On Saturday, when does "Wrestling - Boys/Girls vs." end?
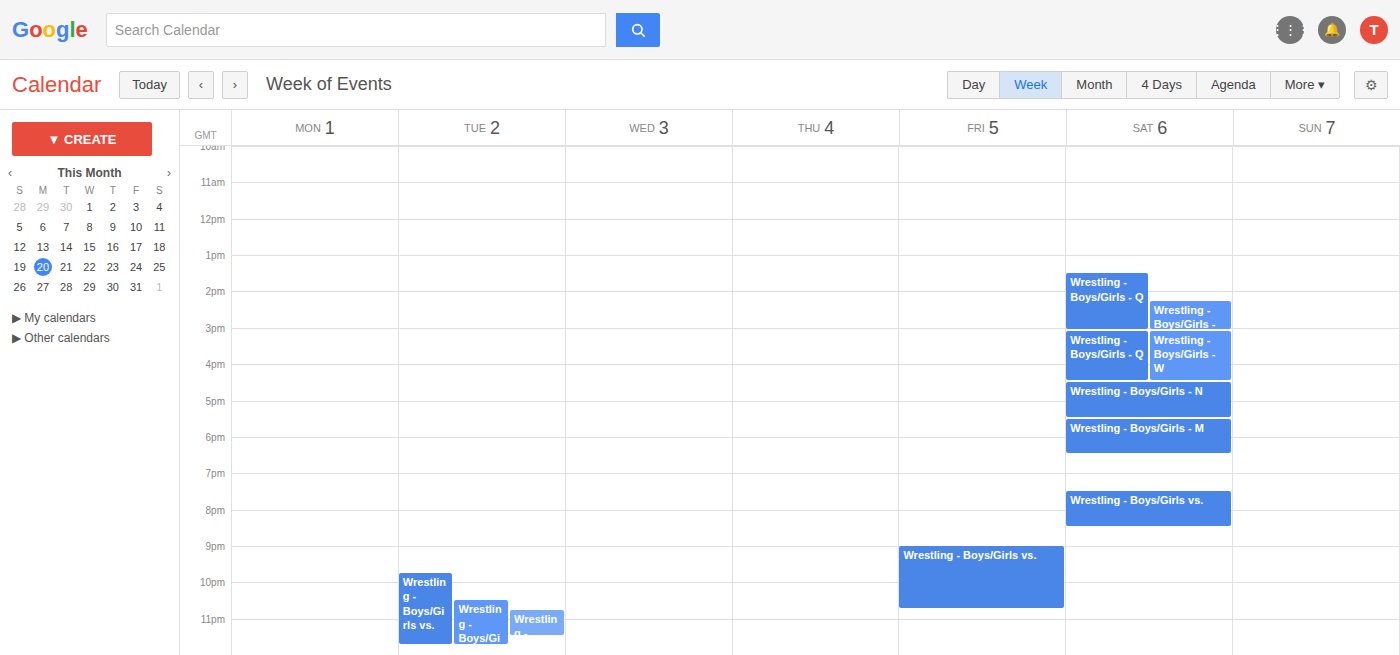
8:30 PM